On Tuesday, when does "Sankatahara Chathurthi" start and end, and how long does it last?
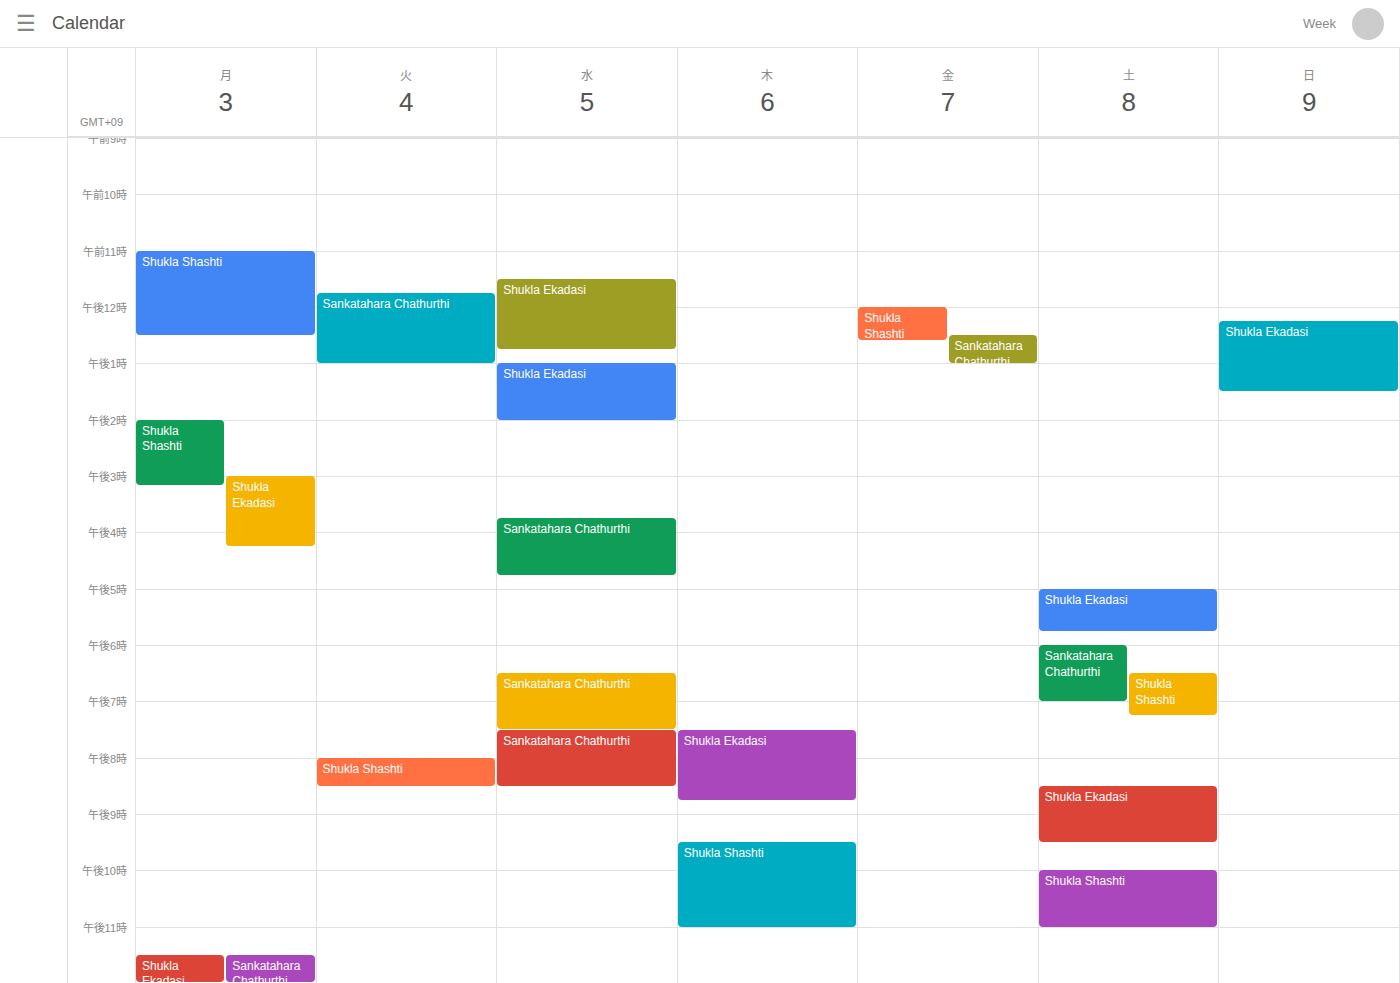
11:45 AM to 1:00 PM, 1 hour 15 minutes